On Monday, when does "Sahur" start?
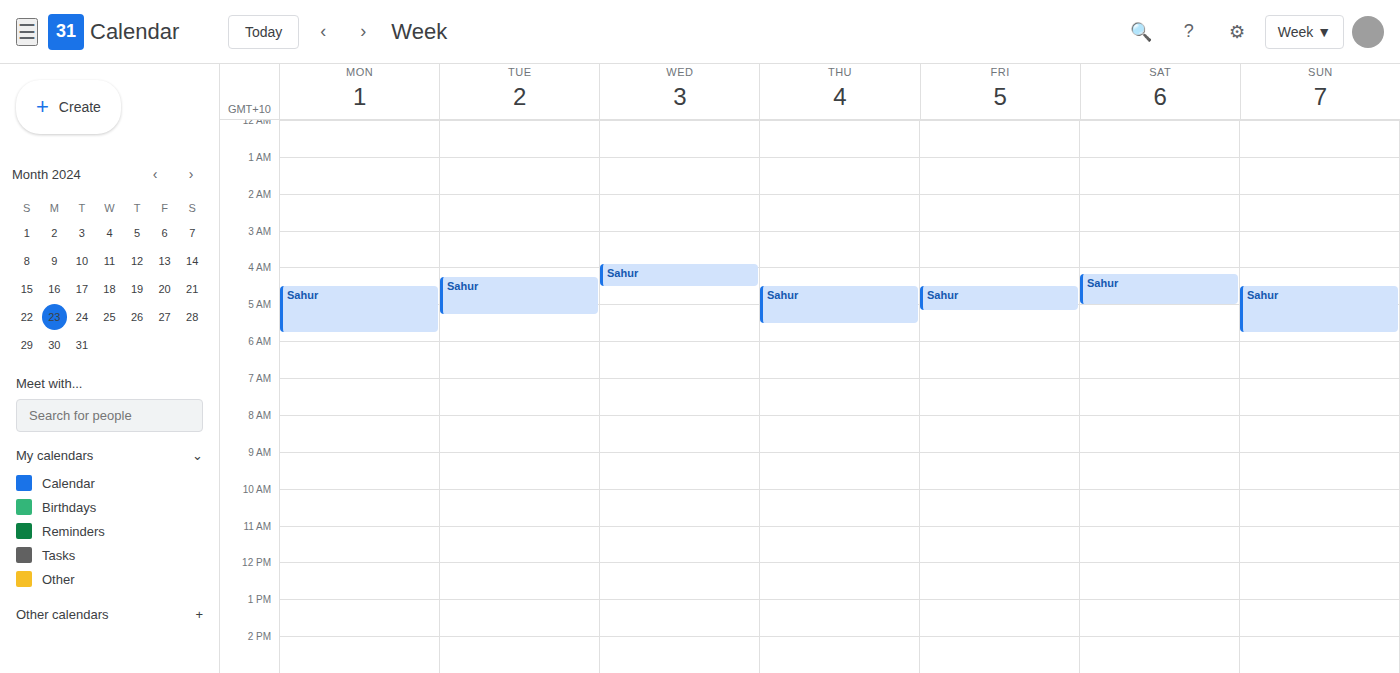
4:30 AM